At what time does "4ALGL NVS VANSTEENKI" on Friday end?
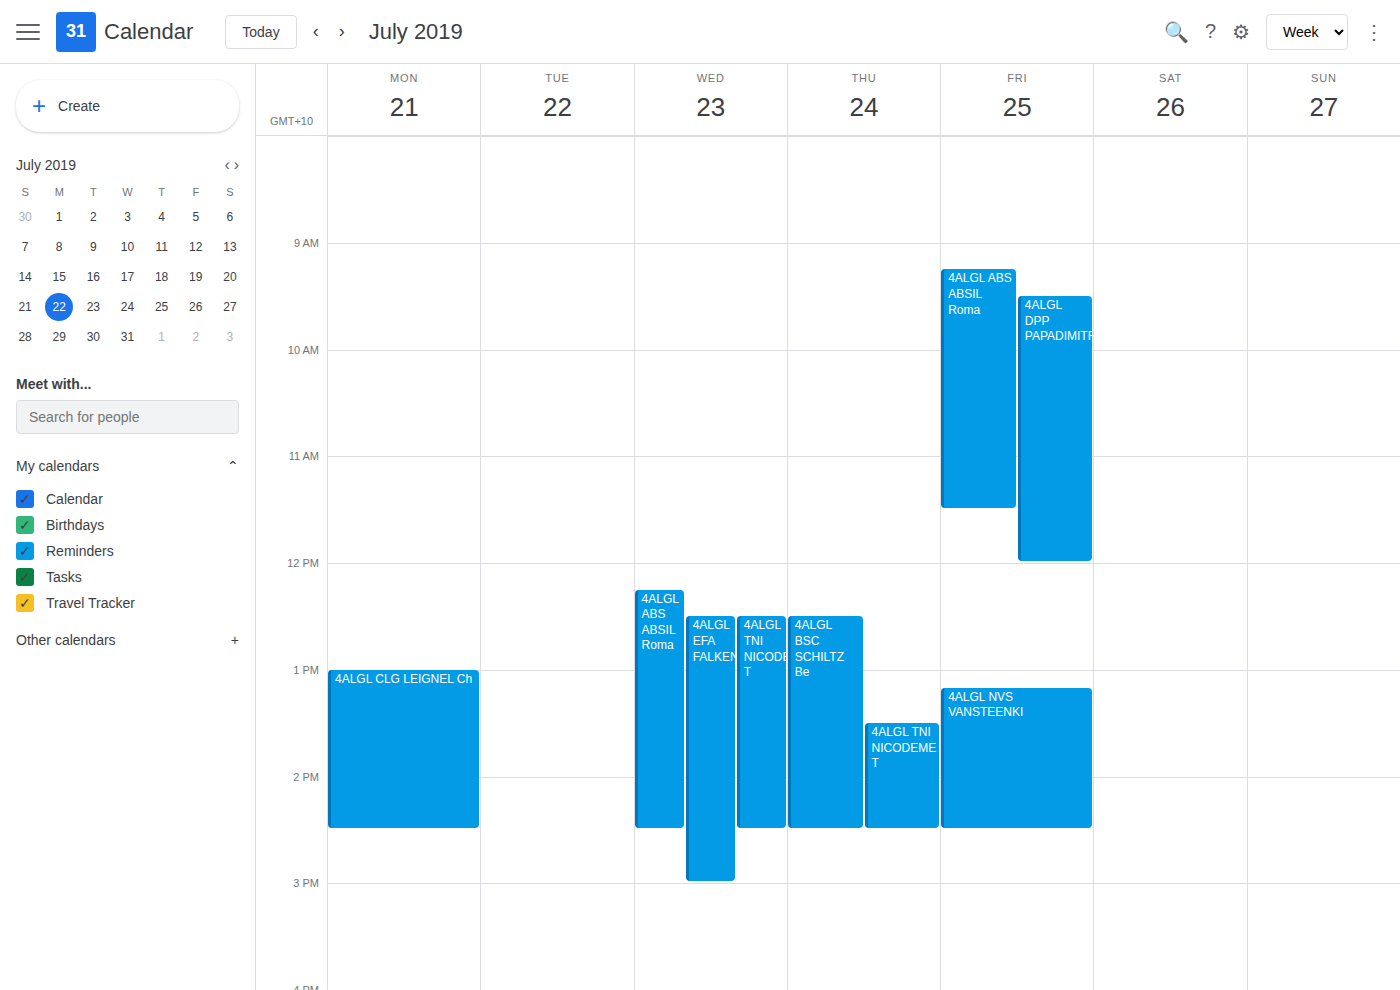
2:30 PM